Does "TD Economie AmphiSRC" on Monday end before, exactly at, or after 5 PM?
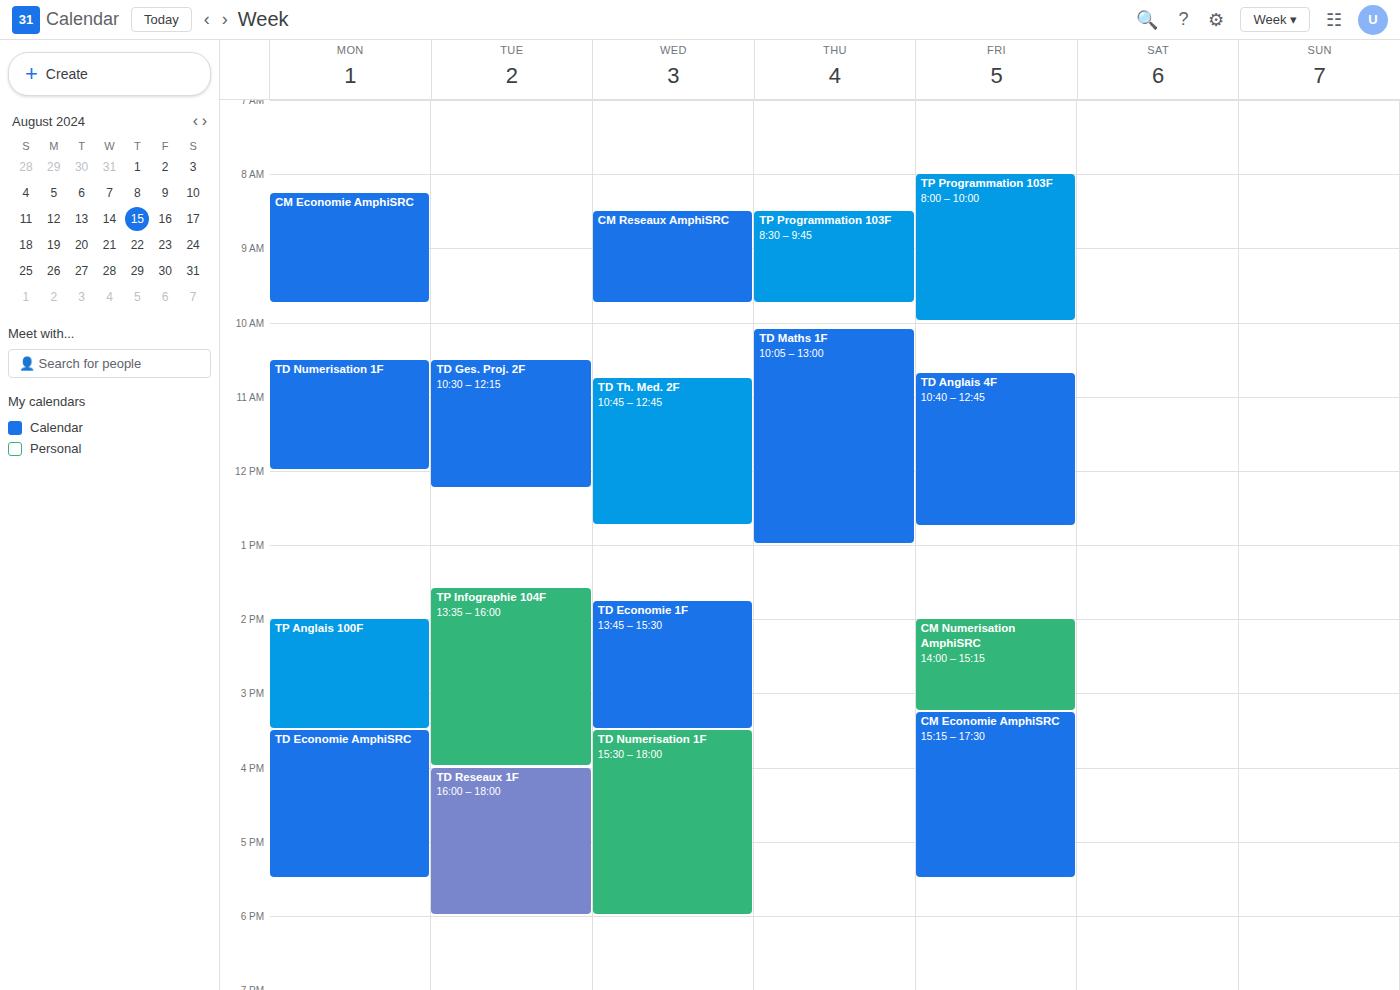
5:30 PM -- after 5 PM, 30 minutes below the 5 PM line.